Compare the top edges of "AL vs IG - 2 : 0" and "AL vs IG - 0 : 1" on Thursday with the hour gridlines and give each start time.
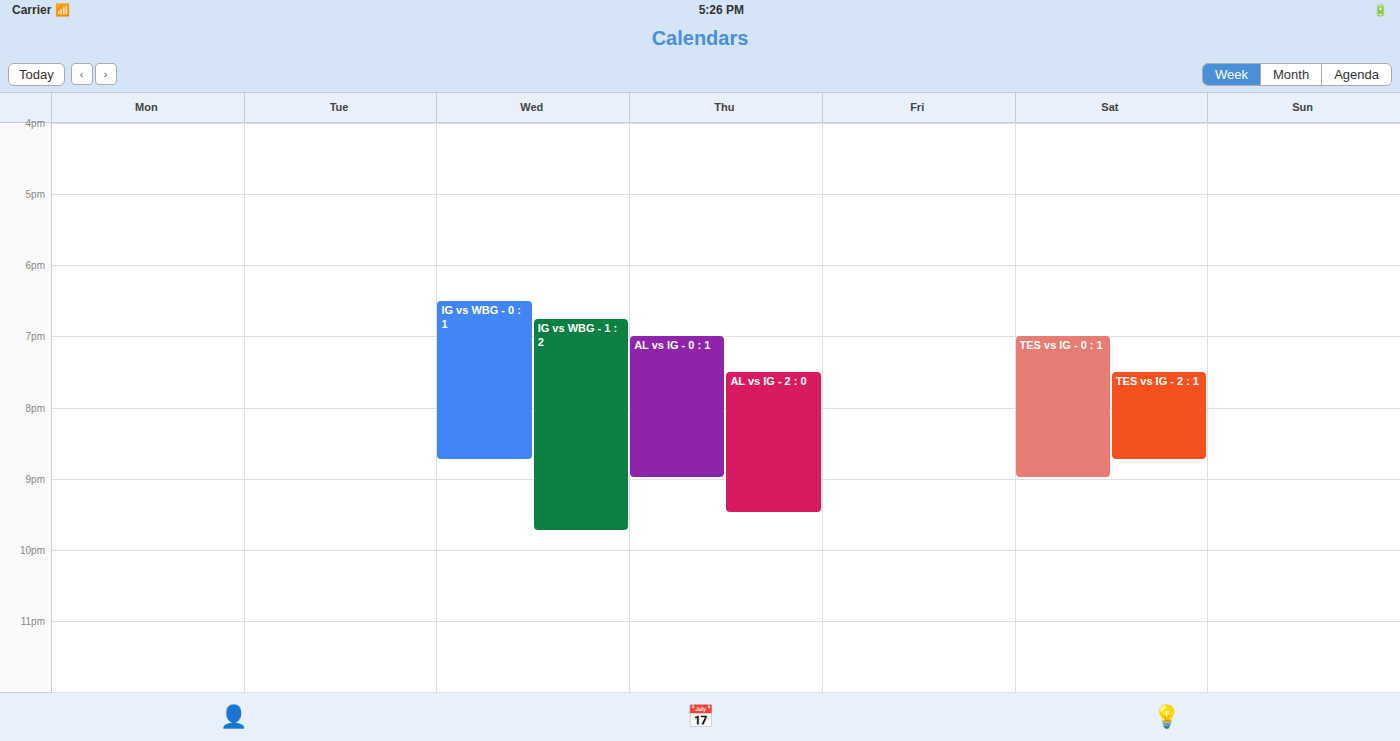
"AL vs IG - 2 : 0": 7:30 PM, halfway between the 7 PM and 8 PM lines. "AL vs IG - 0 : 1": 7:00 PM, exactly on the 7 PM line.